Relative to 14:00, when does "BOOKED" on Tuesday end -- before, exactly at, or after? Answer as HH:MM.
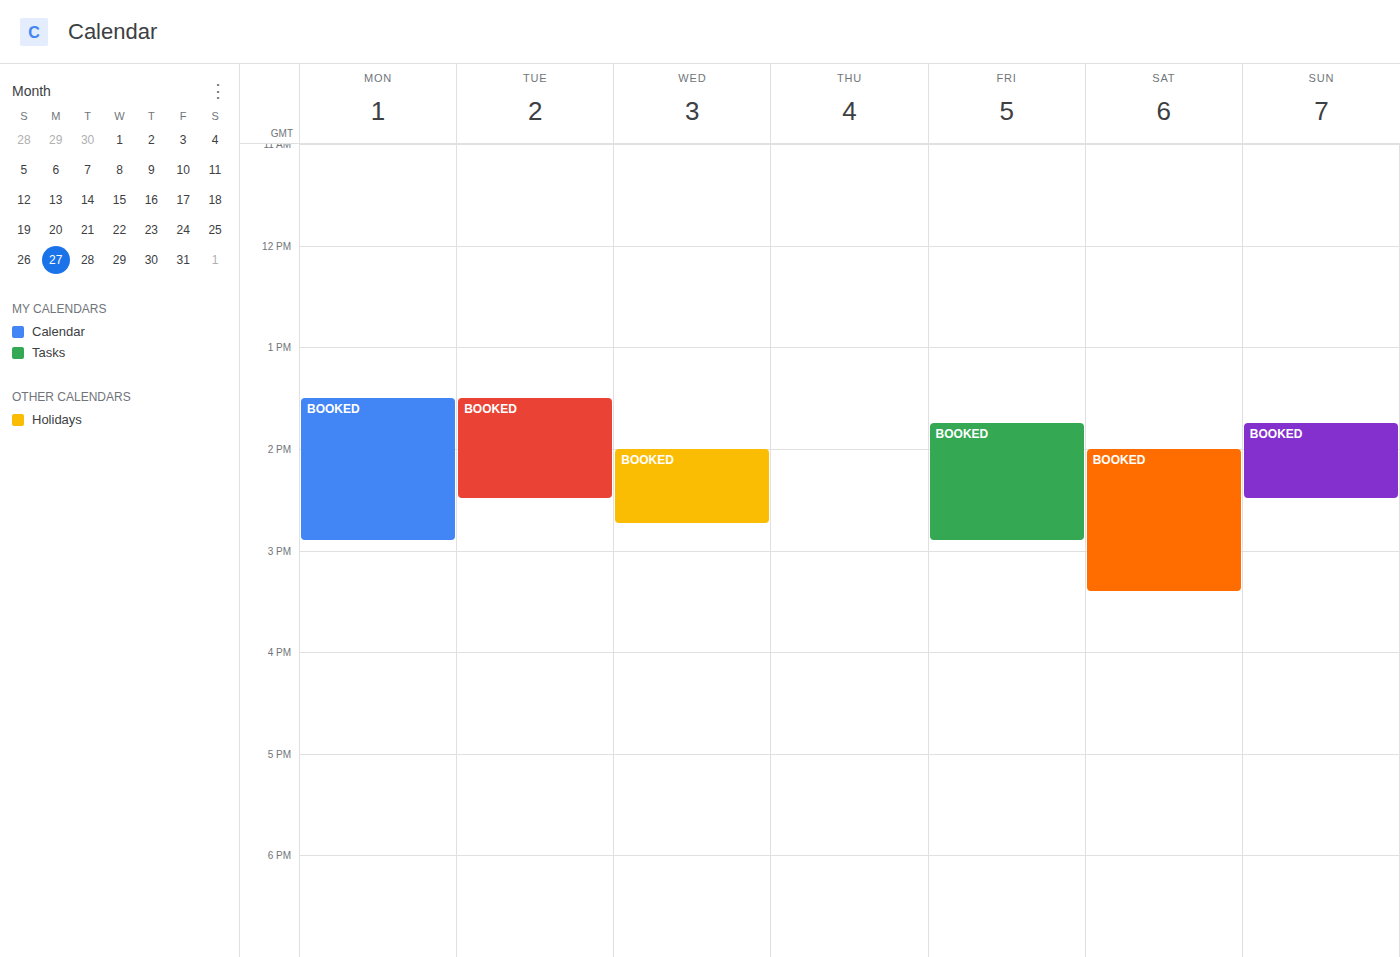
14:30 -- after 14:00, 30 minutes below the 14:00 line.